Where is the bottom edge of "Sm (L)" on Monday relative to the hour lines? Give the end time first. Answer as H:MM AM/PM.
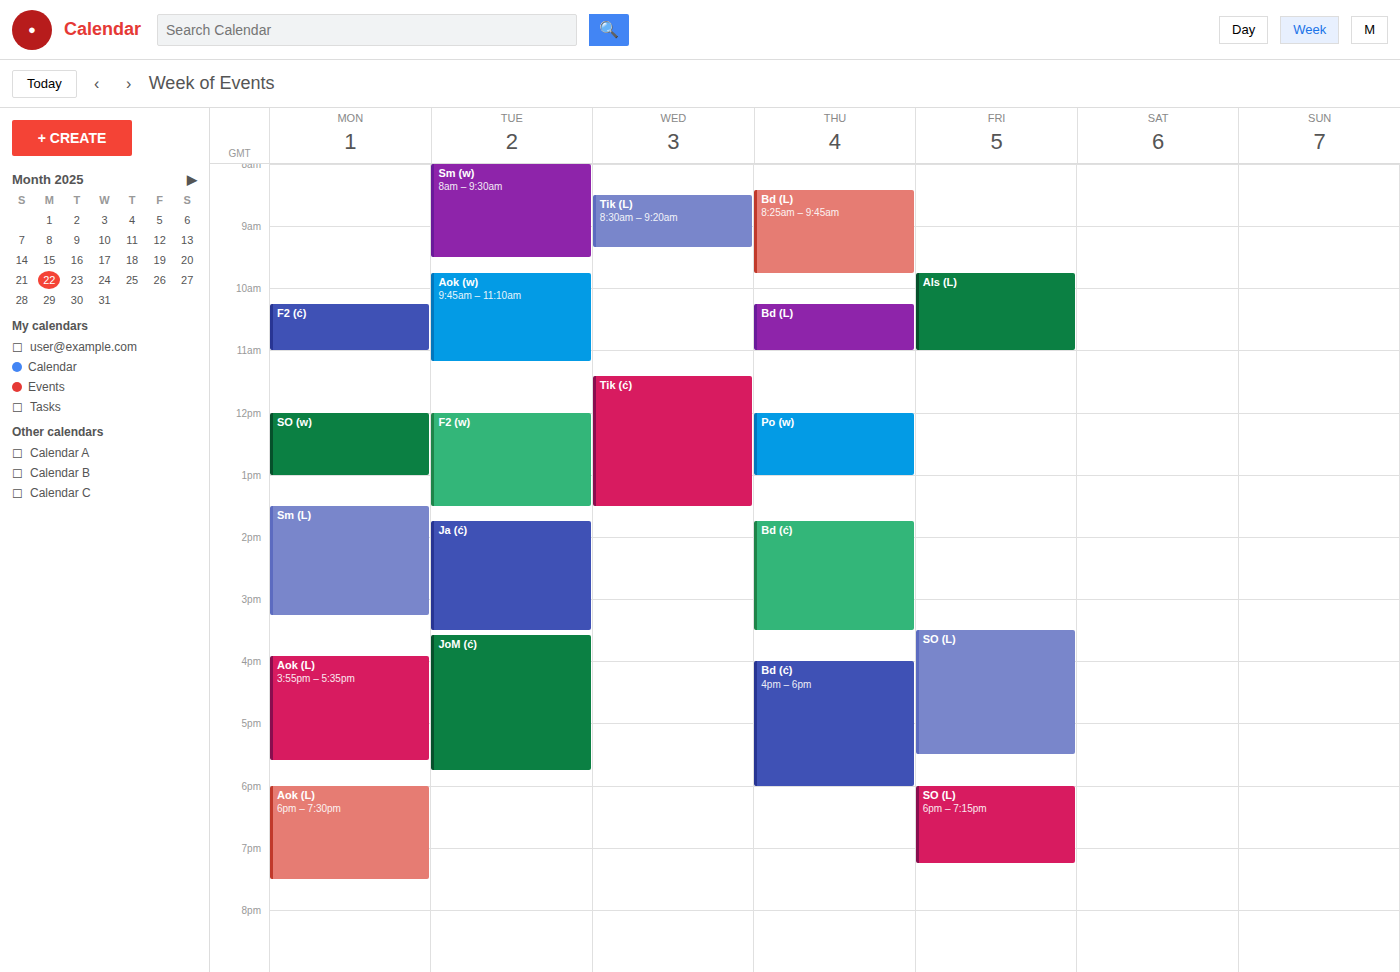
3:15 PM -- neither: a quarter of the way from the 3 PM line to the 4 PM line.